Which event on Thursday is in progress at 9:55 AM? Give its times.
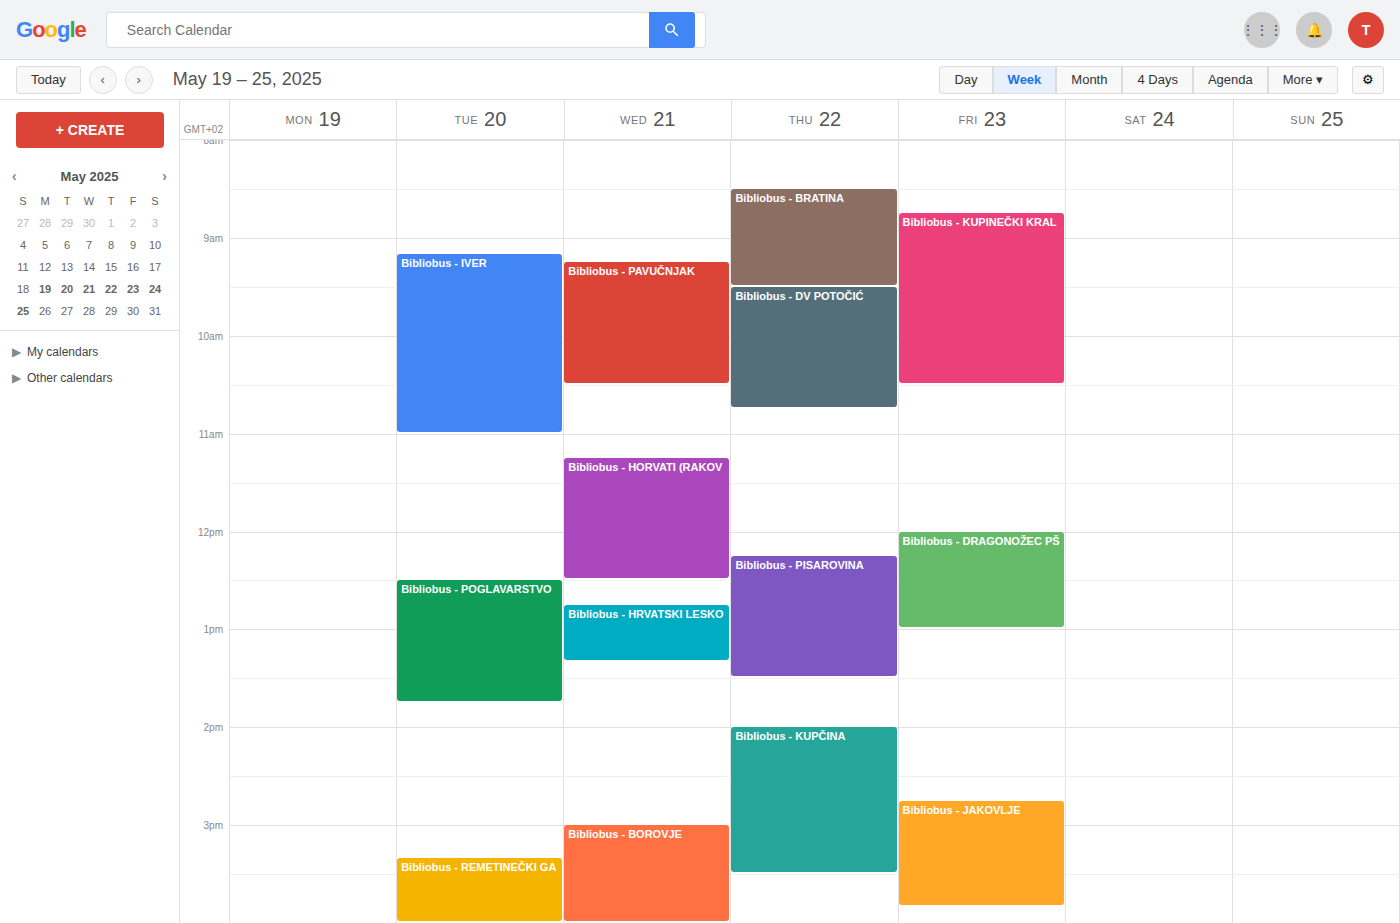
"Bibliobus - DV POTOČIĆ", 9:30 AM to 10:45 AM